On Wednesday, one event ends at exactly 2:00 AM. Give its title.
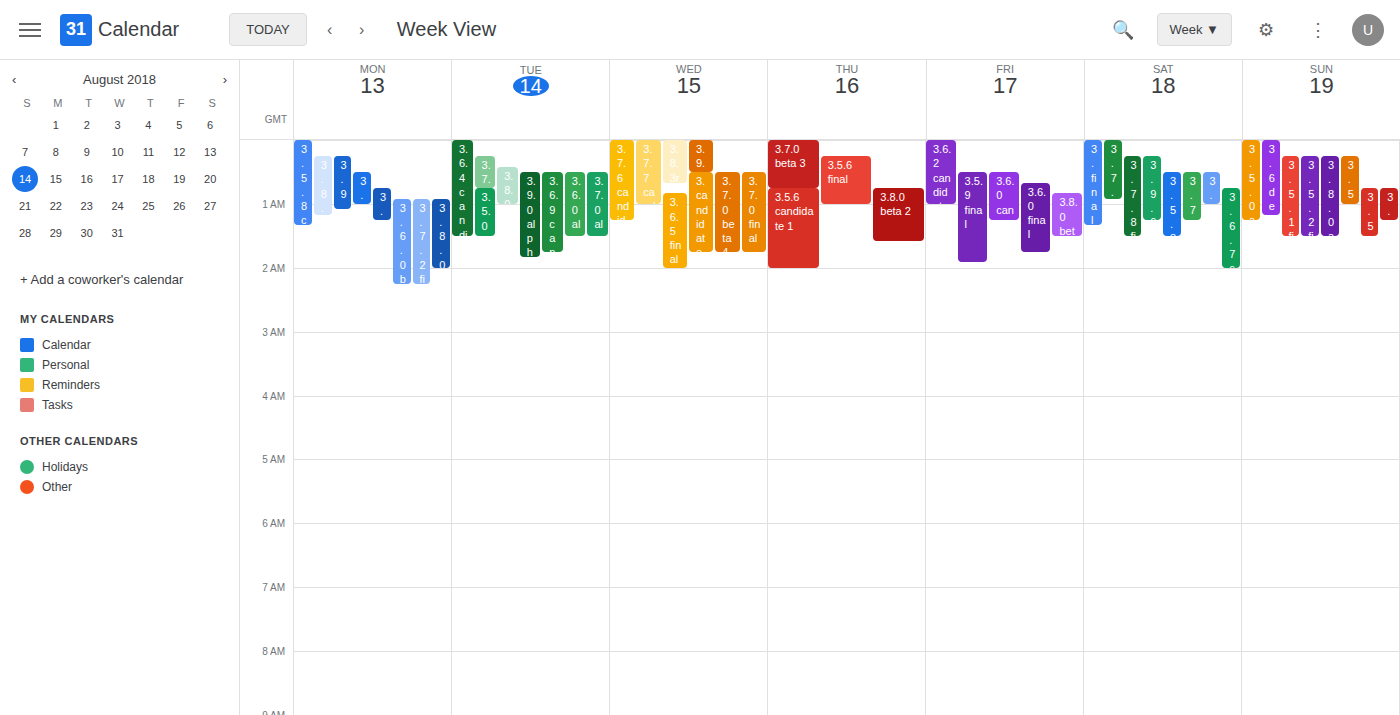
"3.6.5 final"